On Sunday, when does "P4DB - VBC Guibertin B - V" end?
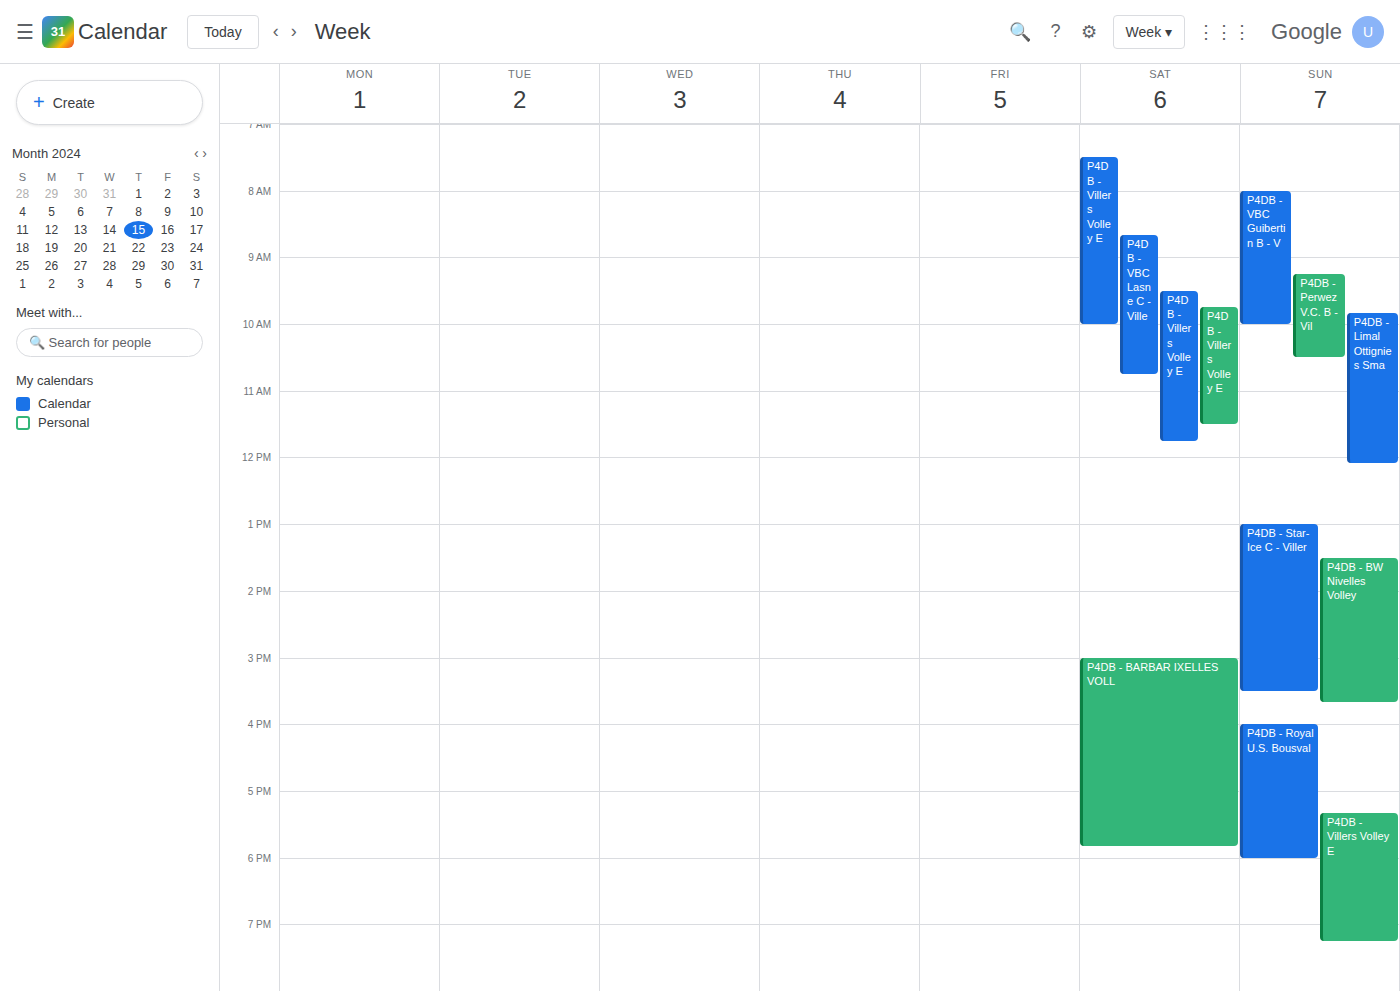
10:00 AM